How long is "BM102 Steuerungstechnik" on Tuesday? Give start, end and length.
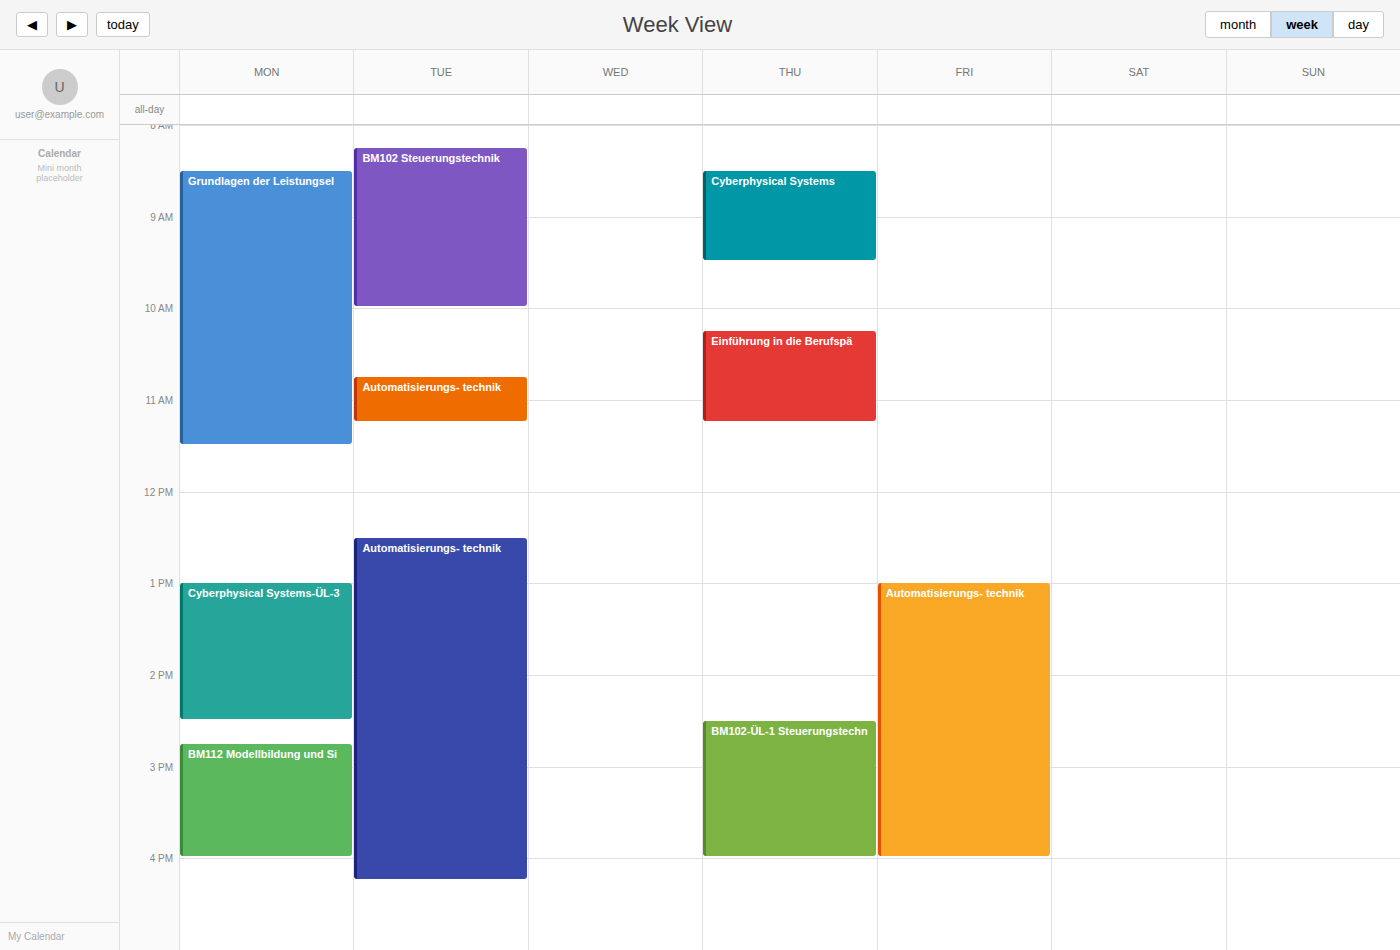
08:15 to 10:00, 1 hour 45 minutes